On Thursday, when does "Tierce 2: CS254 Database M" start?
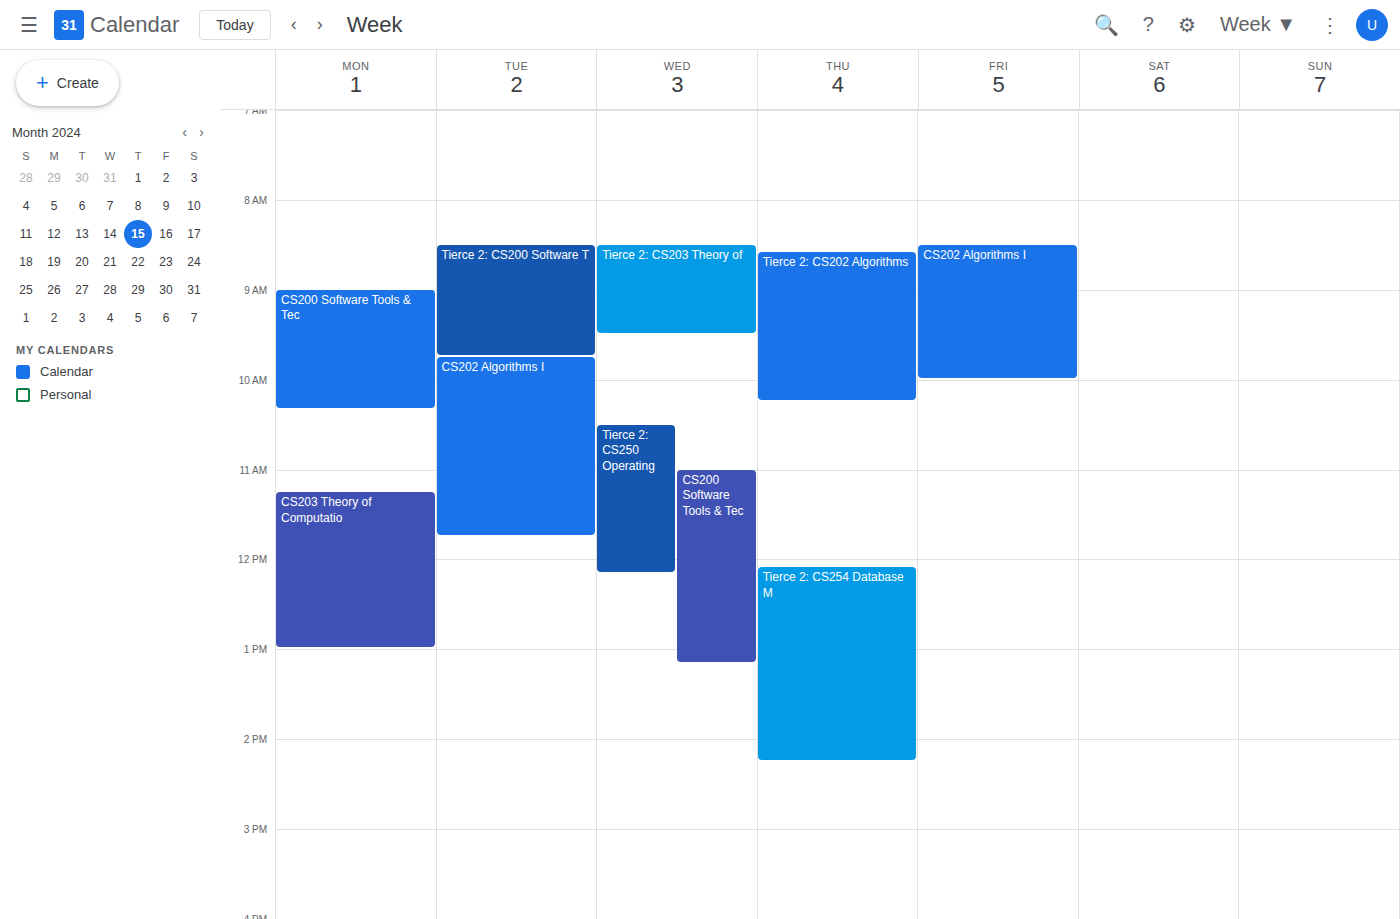
12:05 PM